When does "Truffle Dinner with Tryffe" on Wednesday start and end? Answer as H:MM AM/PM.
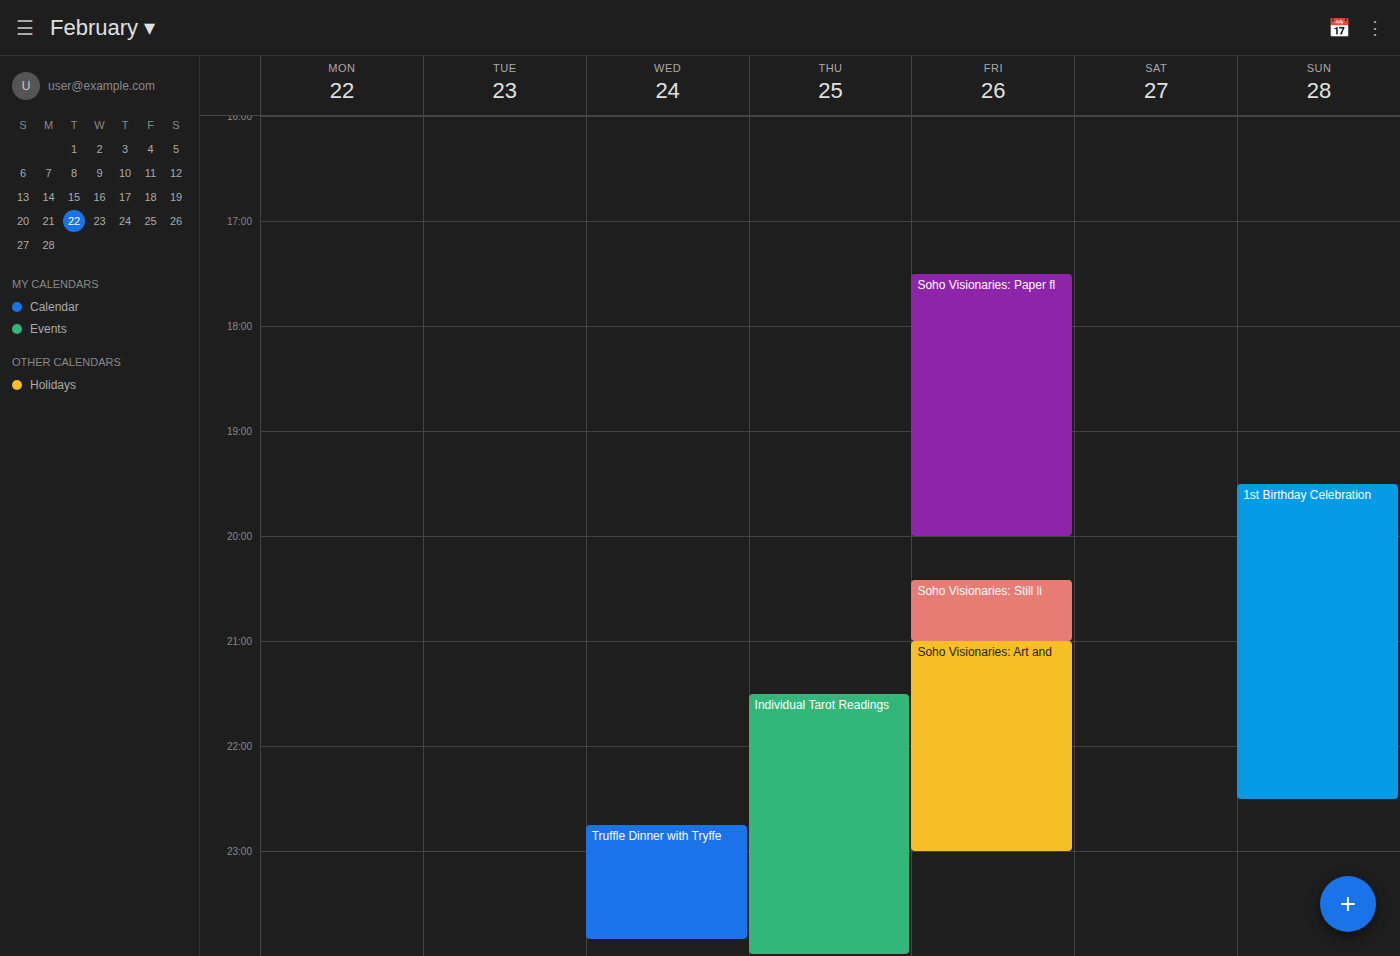
10:45 PM to 11:50 PM